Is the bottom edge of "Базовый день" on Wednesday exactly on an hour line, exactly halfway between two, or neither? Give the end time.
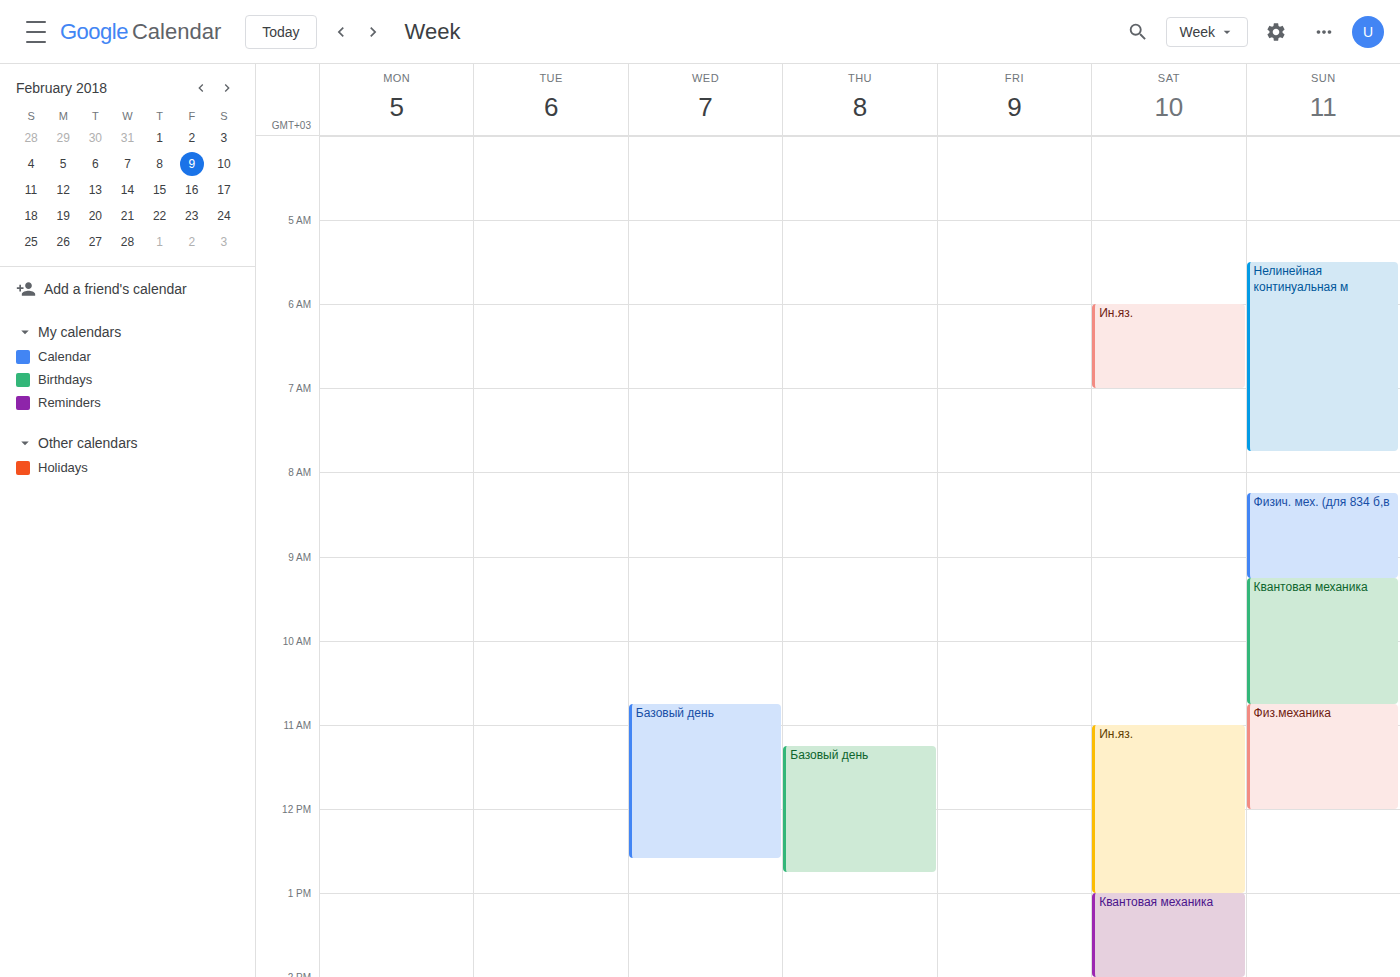
12:35 PM -- neither: 35 minutes below the 12 PM line and 25 minutes above the 1 PM line.